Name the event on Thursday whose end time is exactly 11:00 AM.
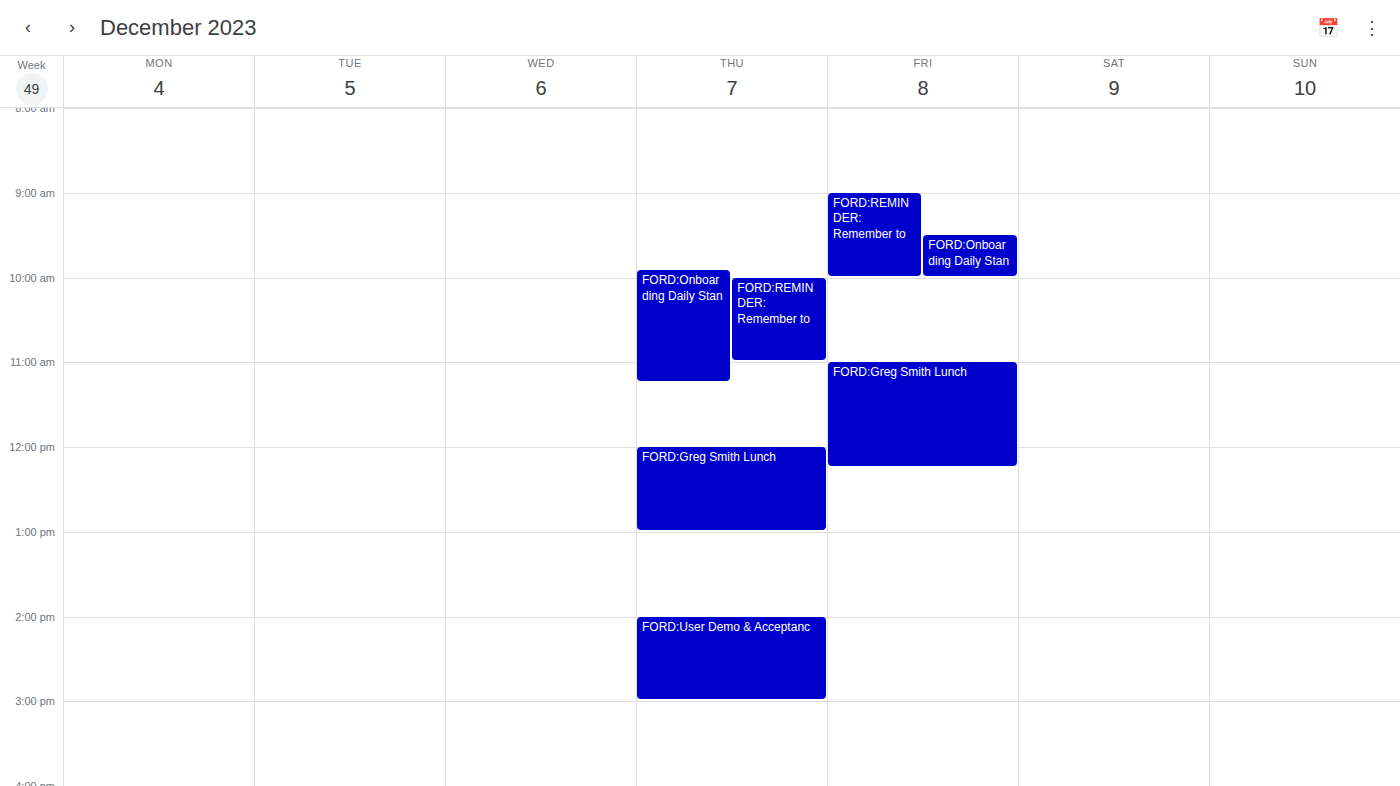
"FORD:REMINDER: Remember to"